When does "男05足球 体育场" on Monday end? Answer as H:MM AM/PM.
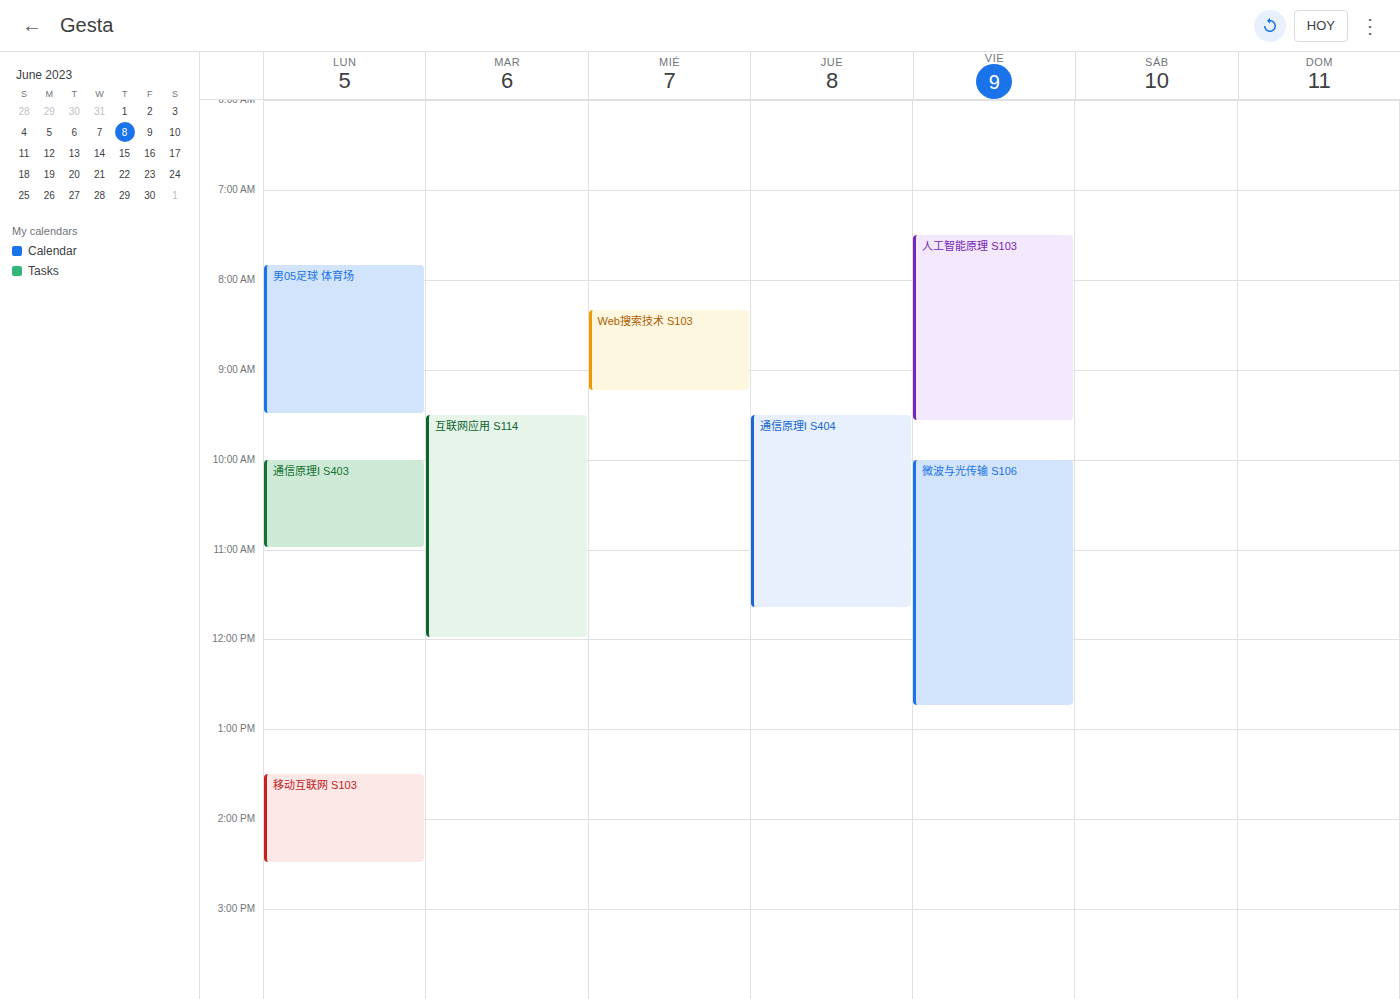
9:30 AM